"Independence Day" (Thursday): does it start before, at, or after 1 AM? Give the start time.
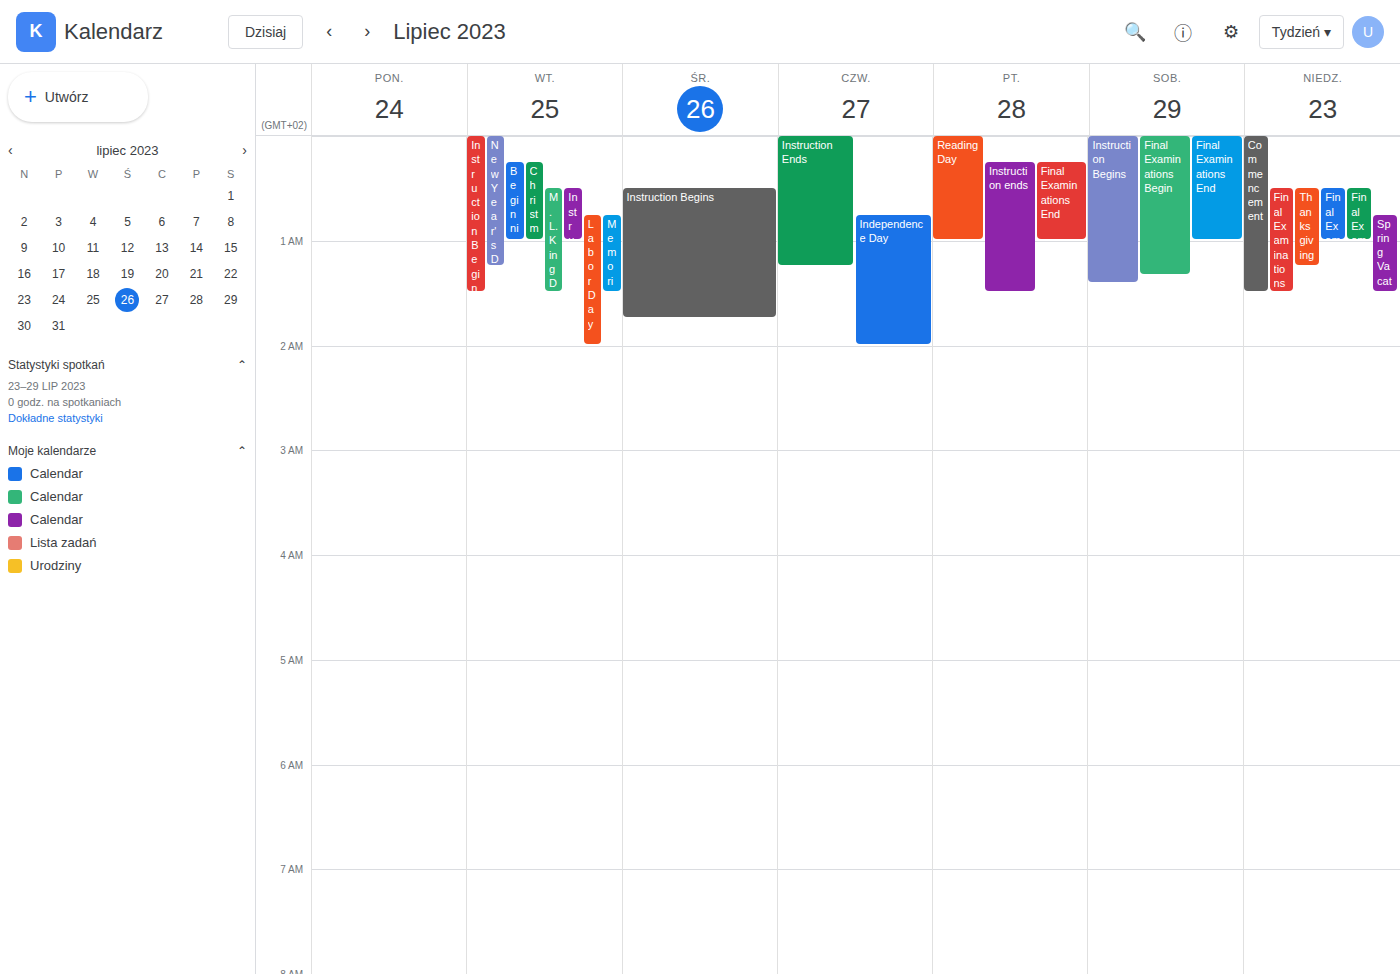
12:45 AM -- before 1 AM, 15 minutes above the 1 AM line.